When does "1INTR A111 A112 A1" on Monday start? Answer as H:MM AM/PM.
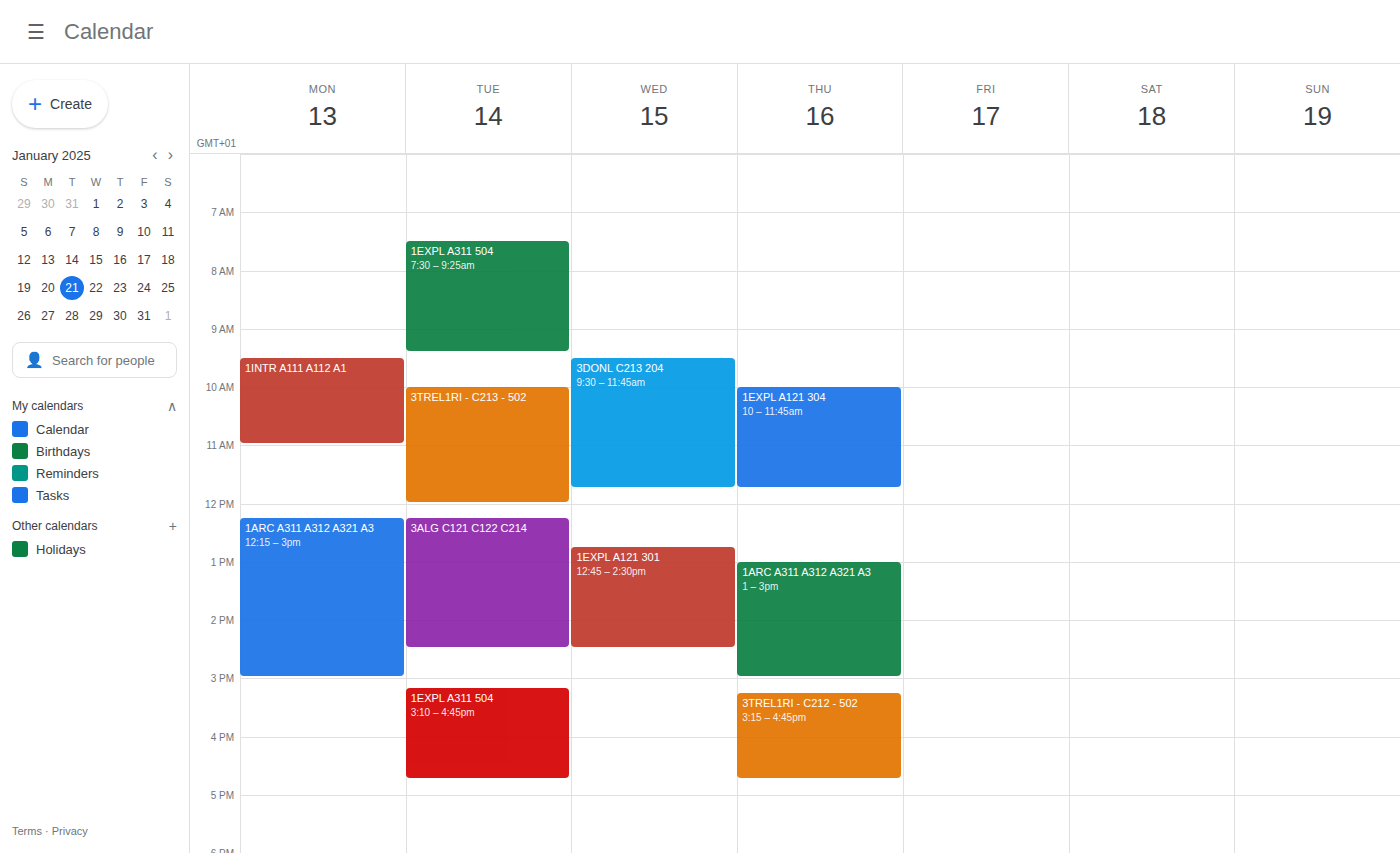
9:30 AM